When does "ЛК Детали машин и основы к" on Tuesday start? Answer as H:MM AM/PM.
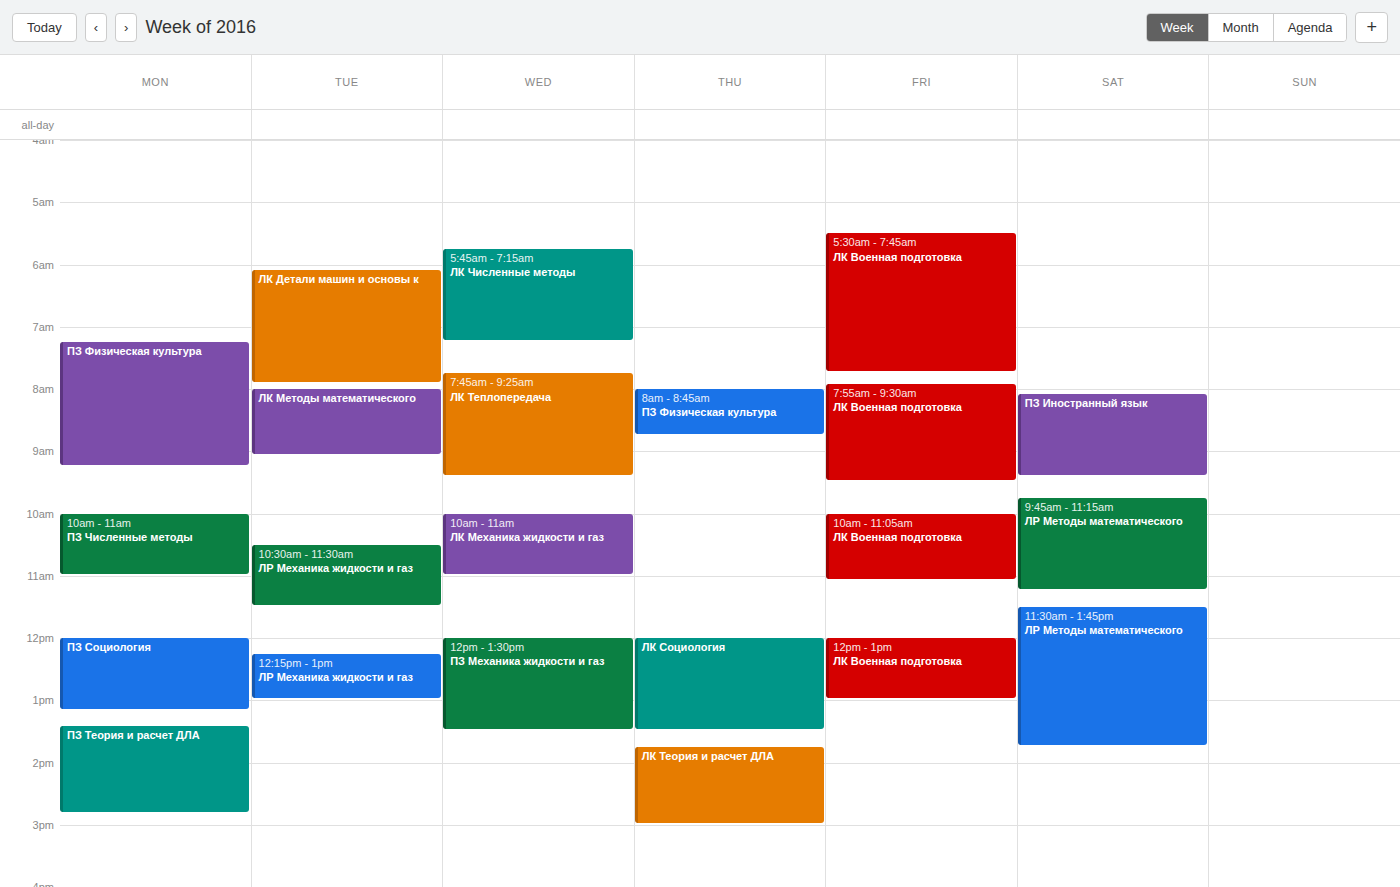
6:05 AM